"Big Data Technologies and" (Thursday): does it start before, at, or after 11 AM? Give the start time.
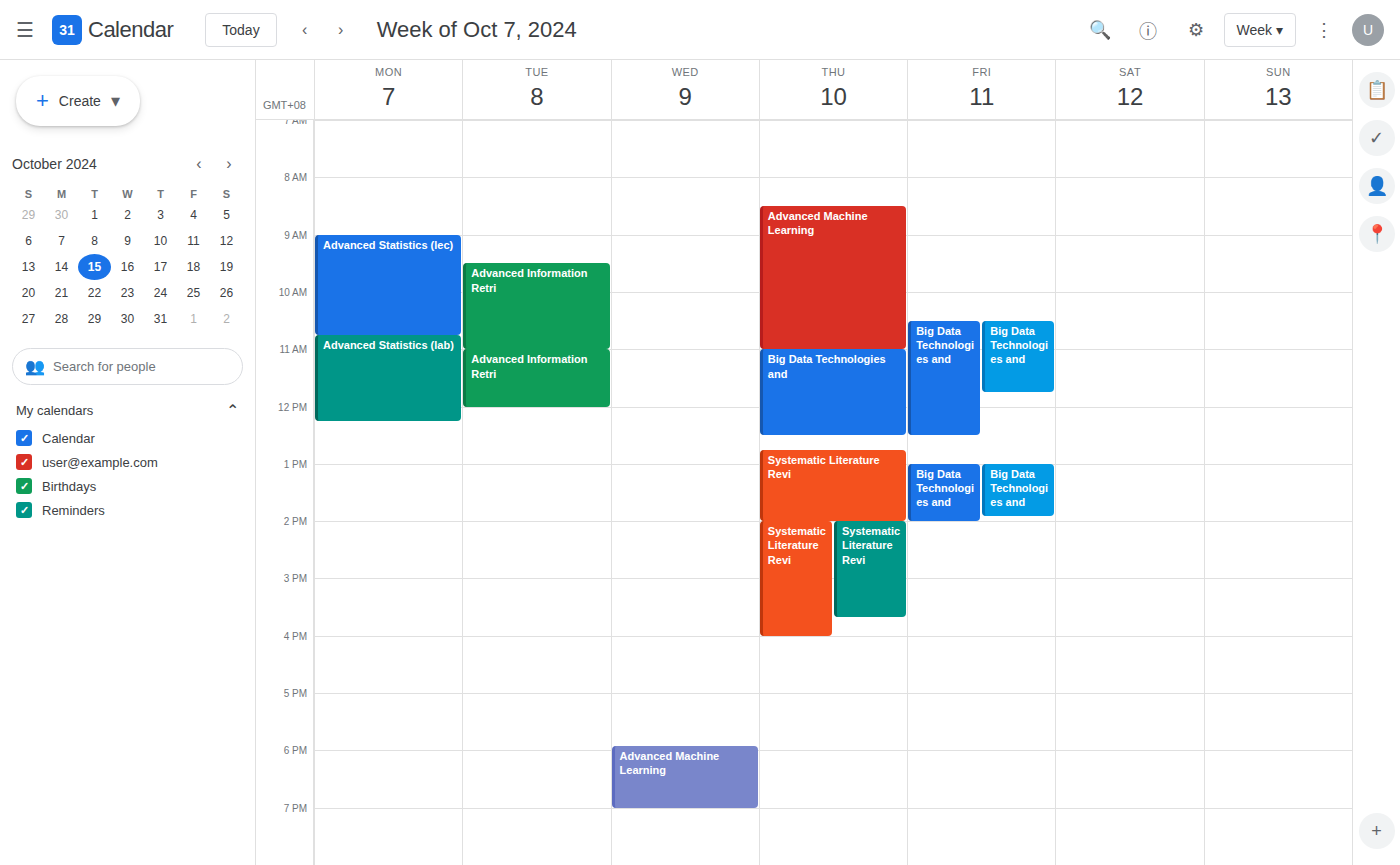
11:00 AM -- exactly at 11 AM, on the 11 AM line.